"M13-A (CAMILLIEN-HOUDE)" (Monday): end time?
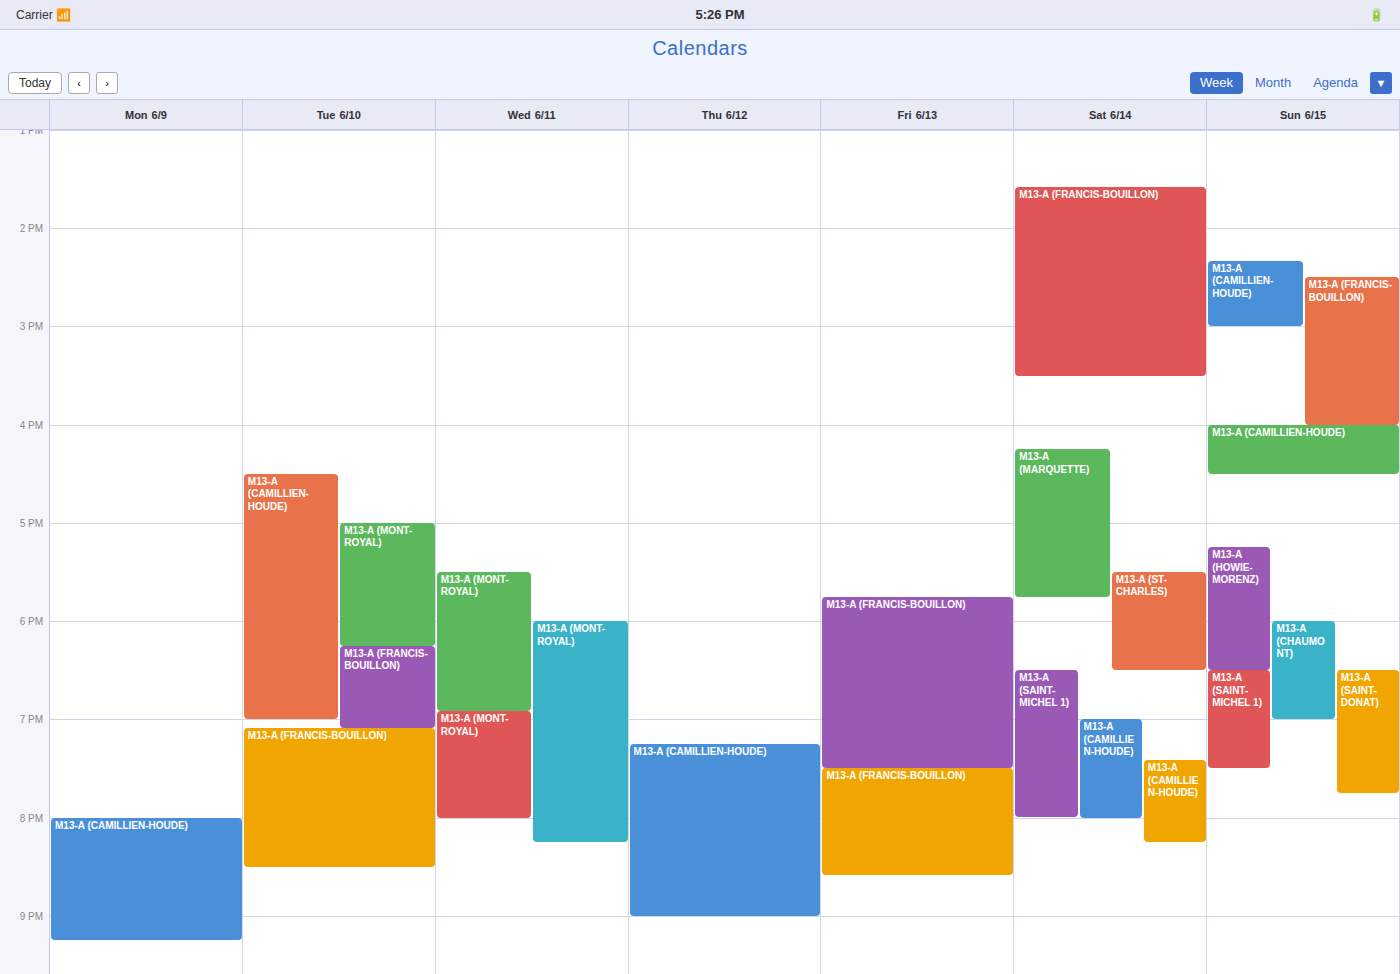
9:15 PM